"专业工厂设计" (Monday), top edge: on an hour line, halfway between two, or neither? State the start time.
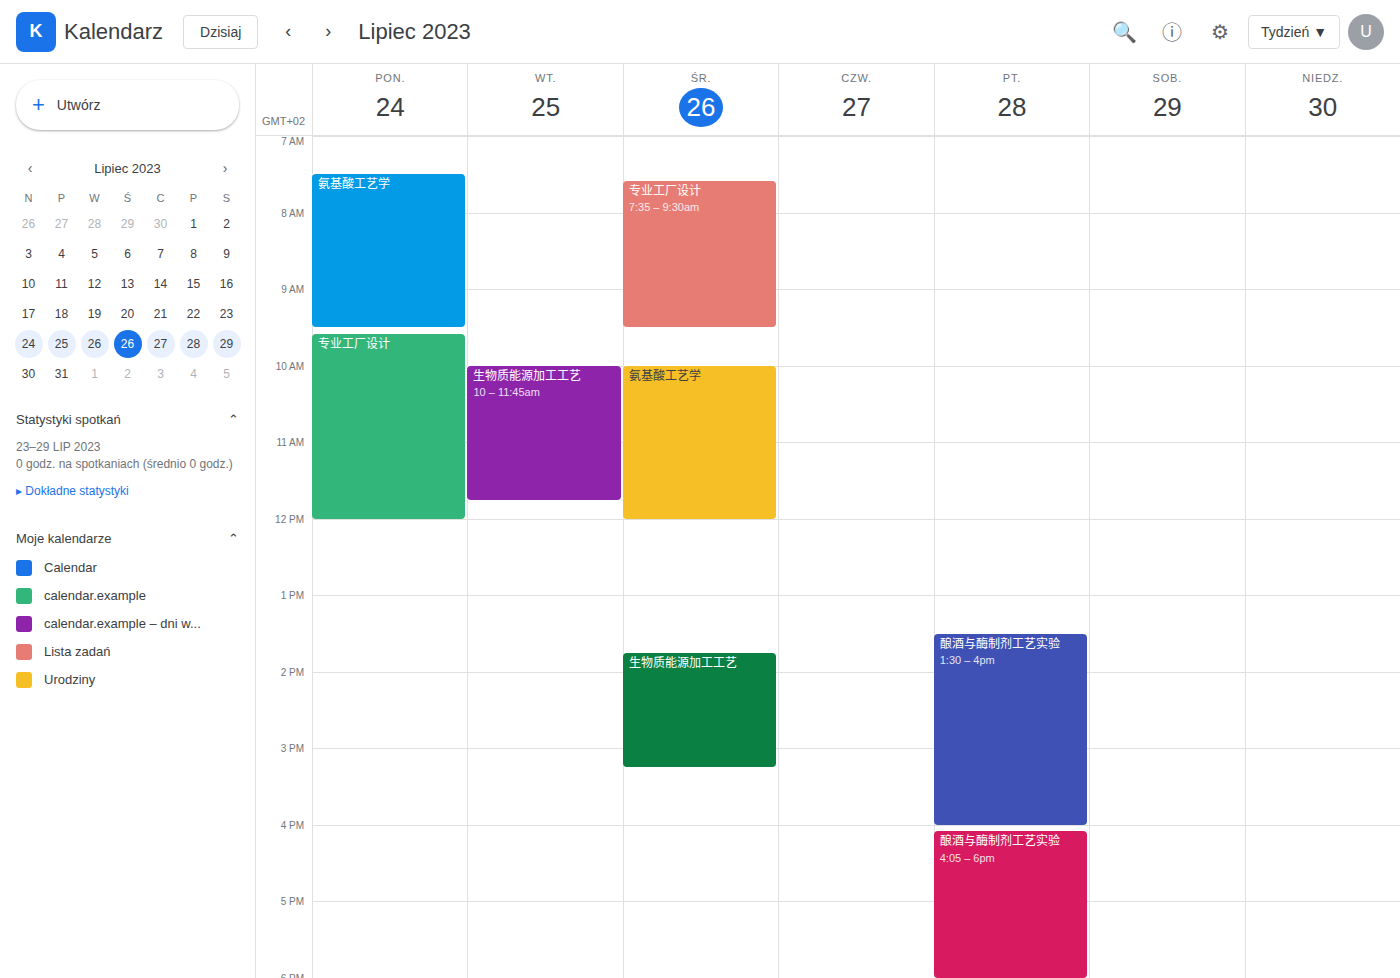
9:35 AM -- neither: 35 minutes below the 9 AM line and 25 minutes above the 10 AM line.